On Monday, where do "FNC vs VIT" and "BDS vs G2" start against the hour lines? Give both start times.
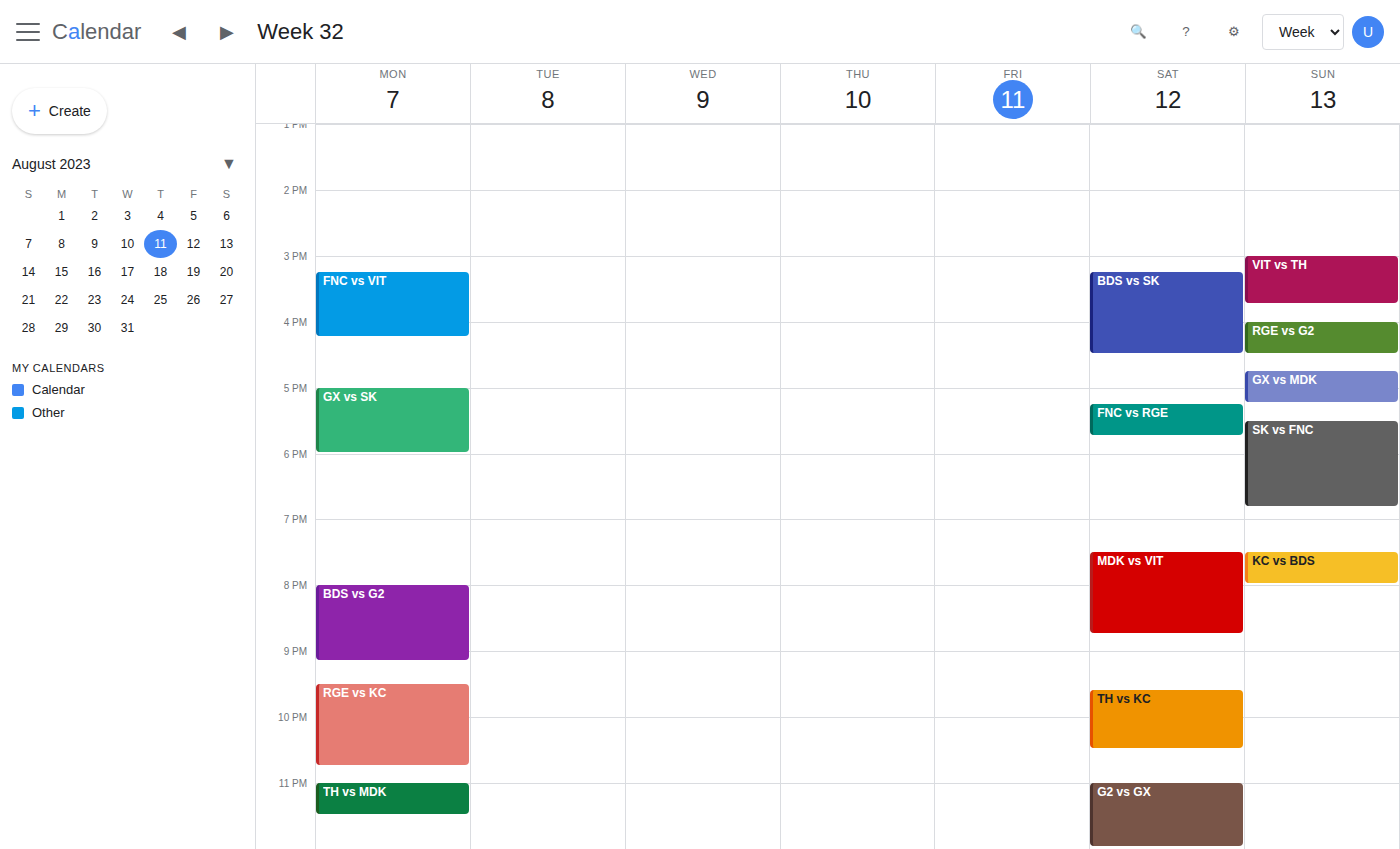
"FNC vs VIT": 3:15 PM, neither: a quarter of the way from the 3 PM line to the 4 PM line. "BDS vs G2": 8:00 PM, exactly on the 8 PM line.